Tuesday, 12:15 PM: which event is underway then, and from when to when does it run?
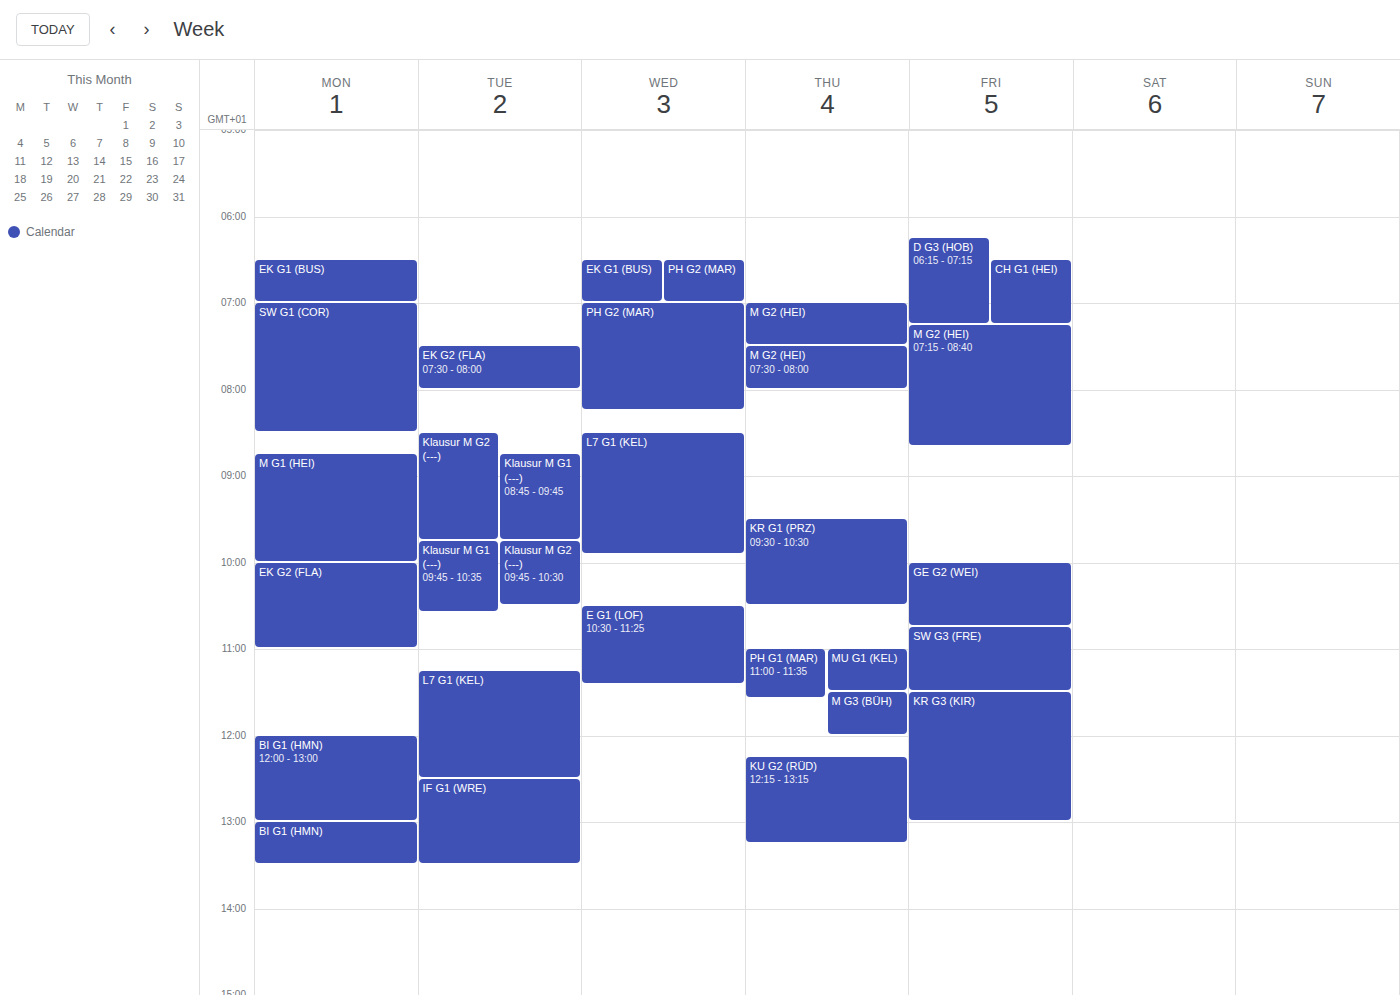
"L7 G1 (KEL)", 11:15 AM to 12:30 PM